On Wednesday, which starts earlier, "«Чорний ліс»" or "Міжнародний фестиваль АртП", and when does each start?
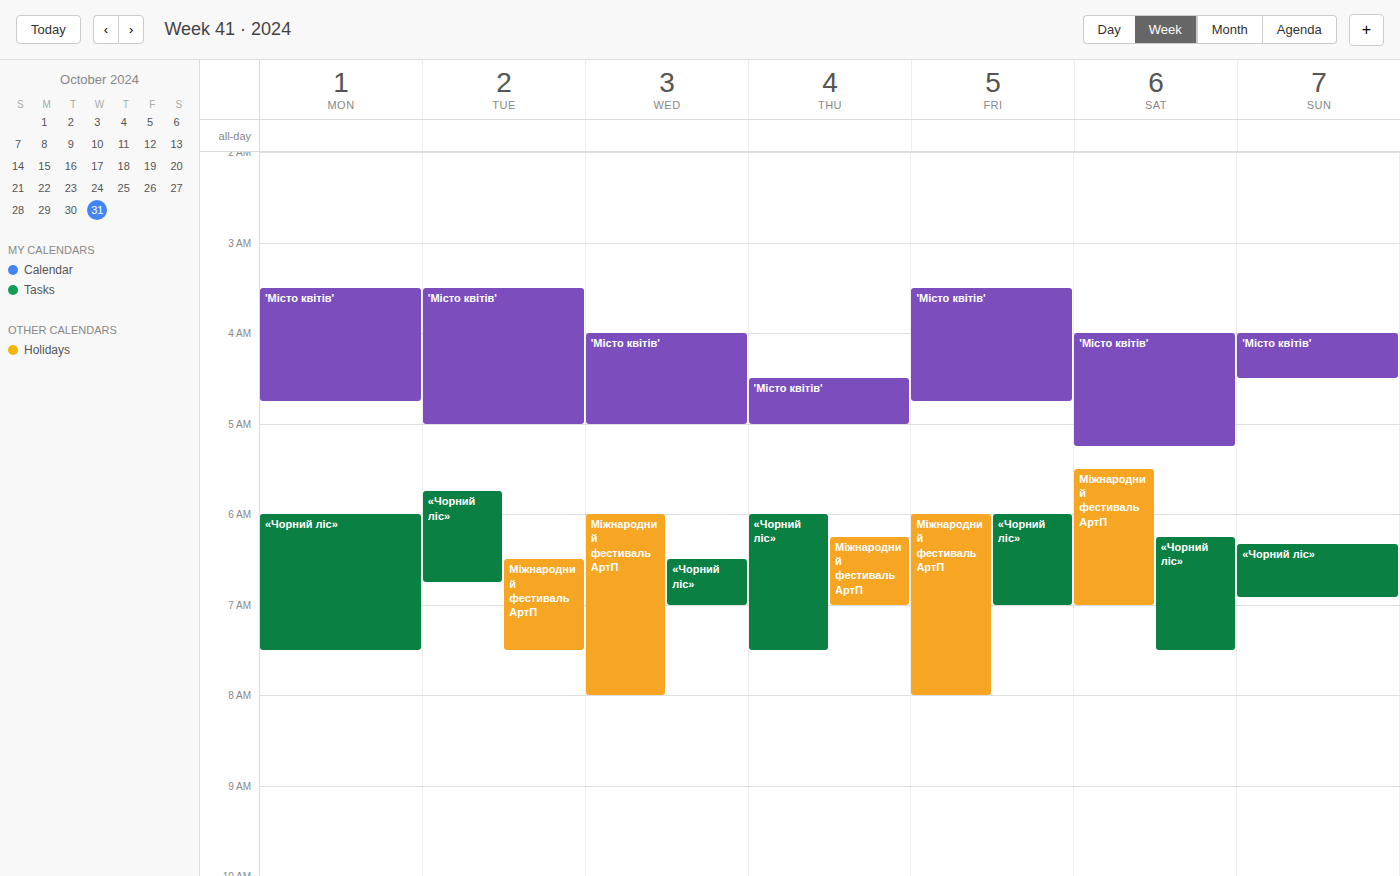
"Міжнародний фестиваль АртП" 06:00; "«Чорний ліс»" 06:30.